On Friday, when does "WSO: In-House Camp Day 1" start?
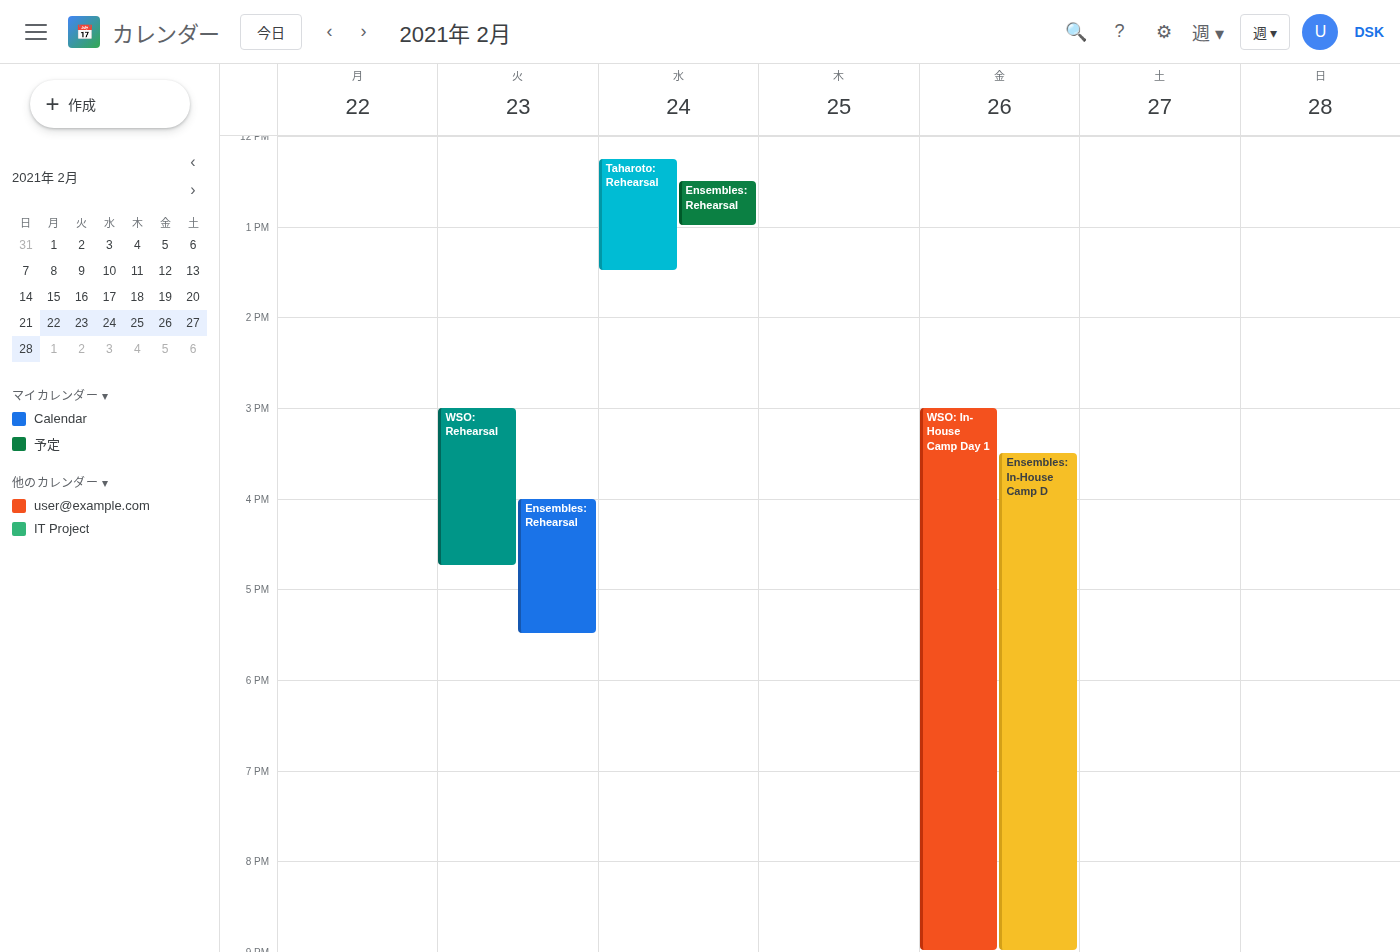
3:00 PM